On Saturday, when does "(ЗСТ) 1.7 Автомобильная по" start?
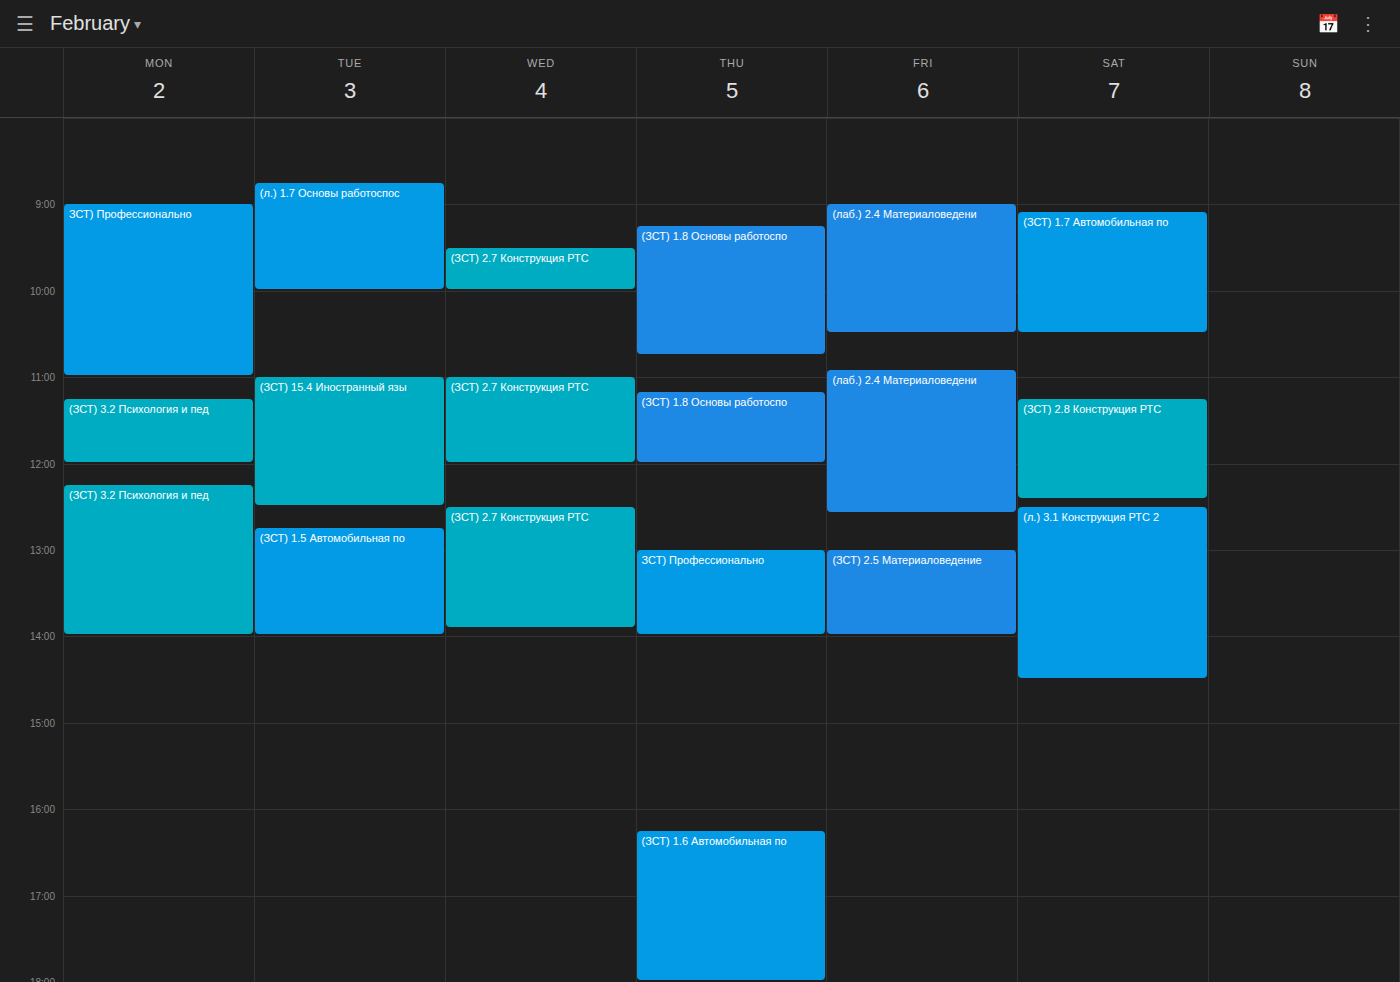
9:05 AM